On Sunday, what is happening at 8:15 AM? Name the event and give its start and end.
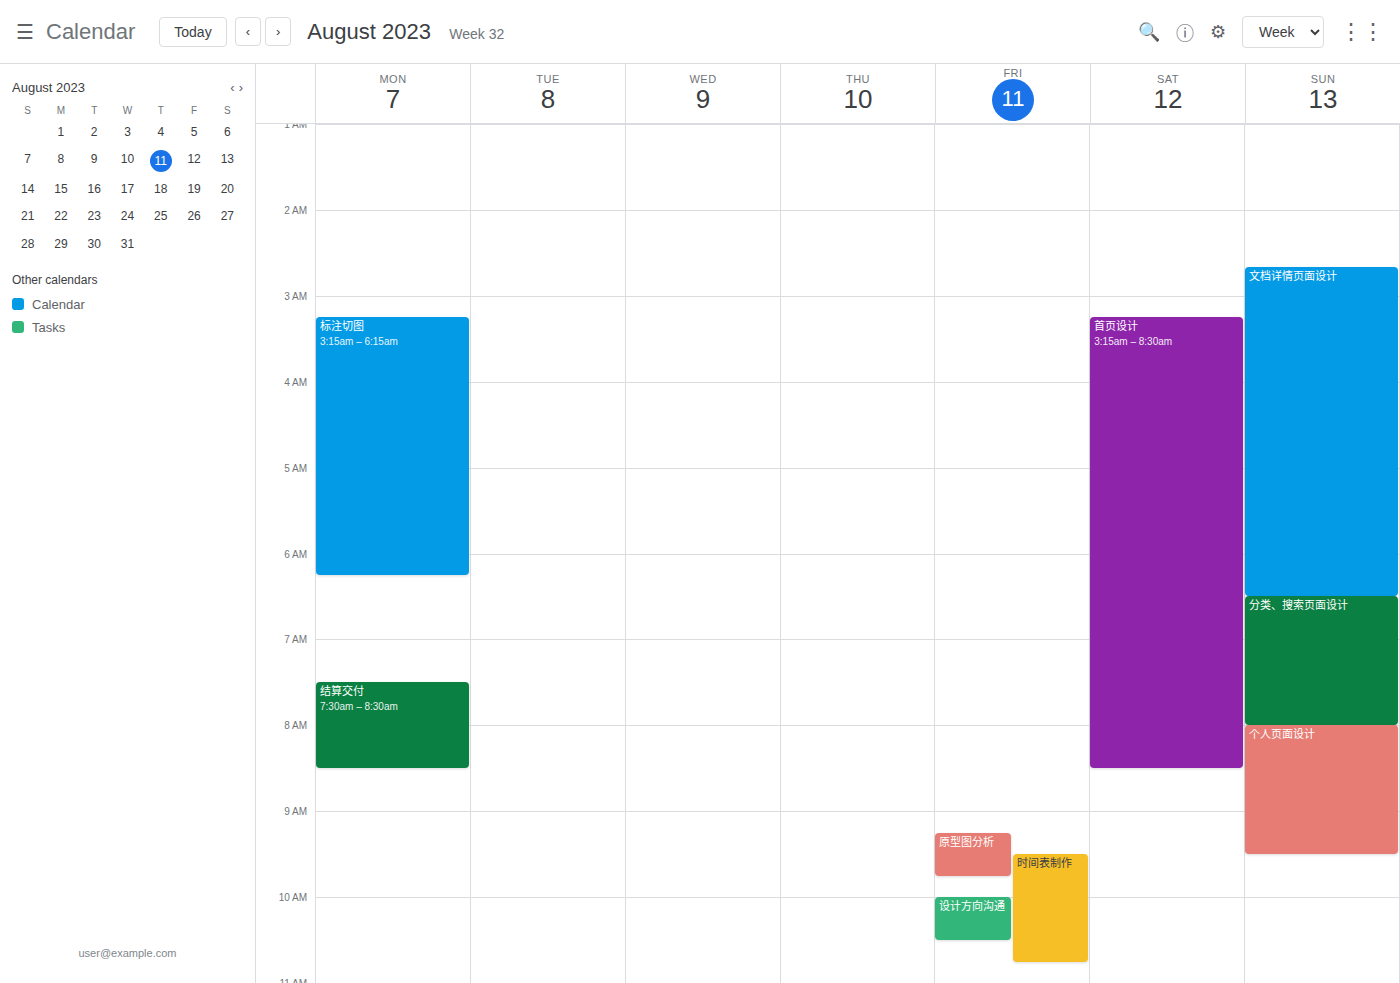
"个人页面设计", 8:00 AM to 9:30 AM